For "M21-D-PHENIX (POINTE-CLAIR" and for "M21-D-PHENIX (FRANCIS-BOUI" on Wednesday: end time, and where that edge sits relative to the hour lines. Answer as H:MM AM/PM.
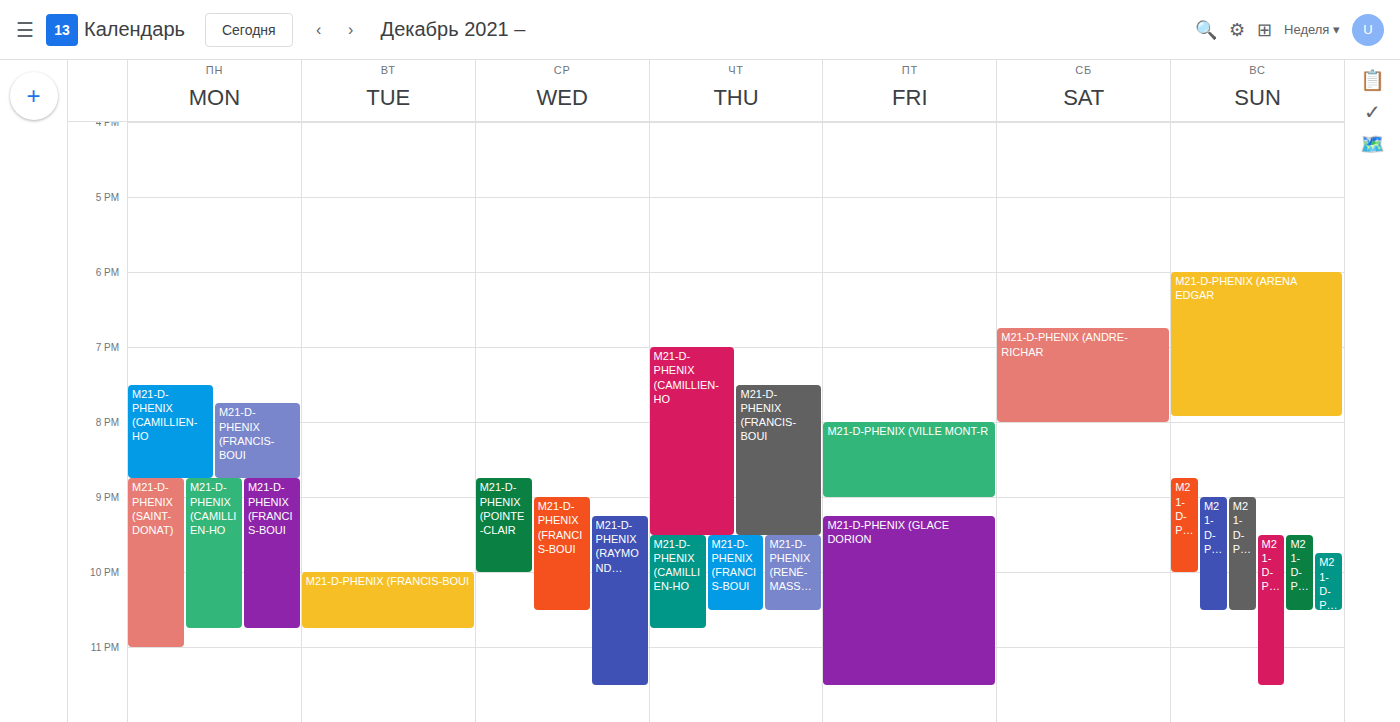
"M21-D-PHENIX (POINTE-CLAIR": 10:00 PM, exactly on the 10 PM line. "M21-D-PHENIX (FRANCIS-BOUI": 10:30 PM, halfway between the 10 PM and 11 PM lines.